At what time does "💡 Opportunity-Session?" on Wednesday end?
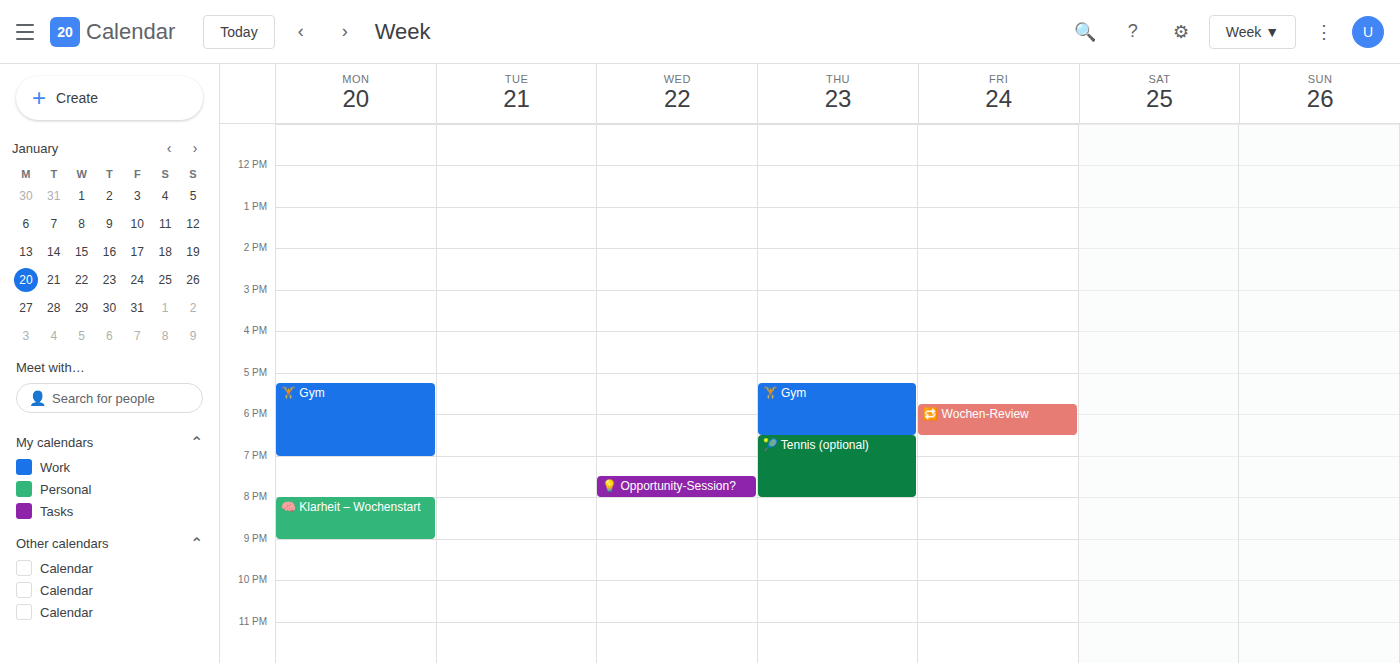
8:00 PM